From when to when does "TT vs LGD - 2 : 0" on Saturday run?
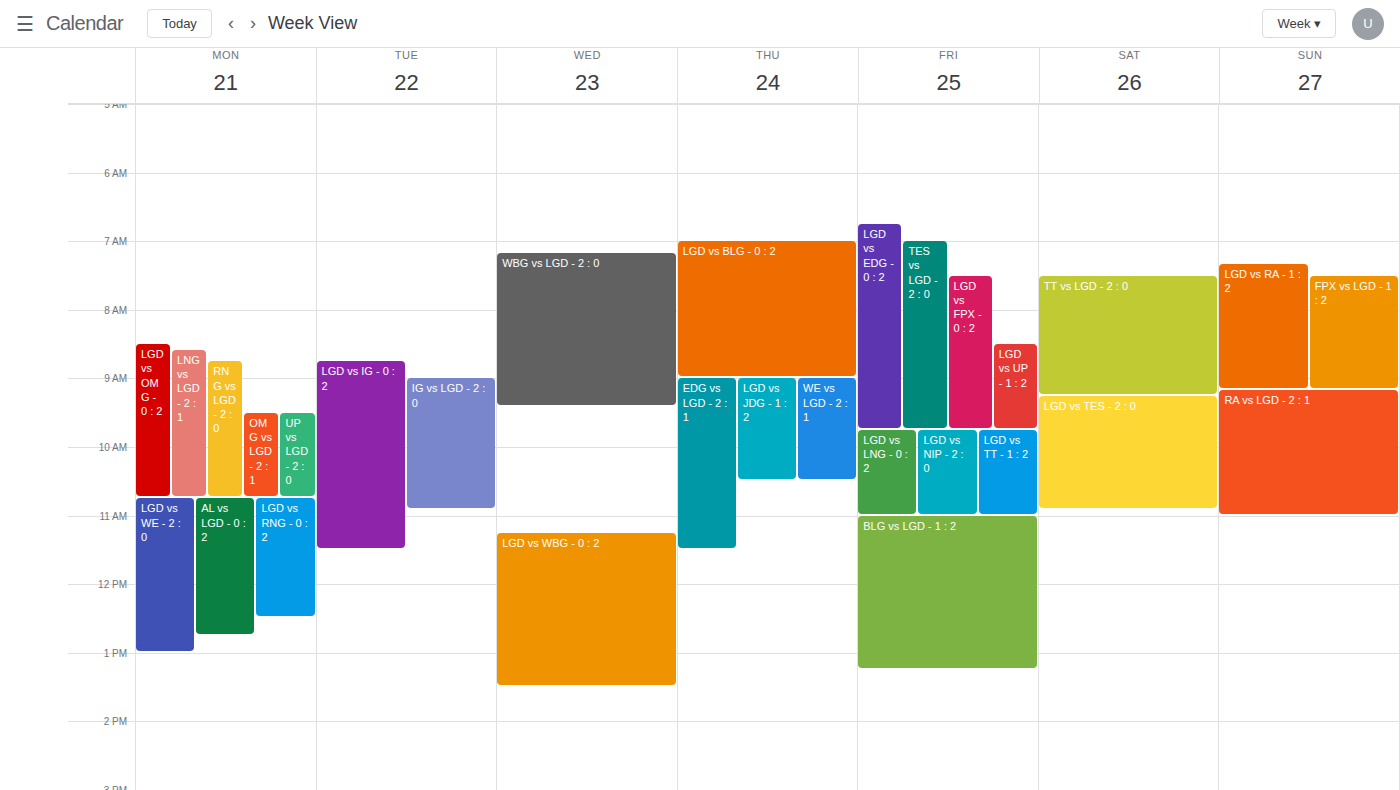
7:30 AM to 9:15 AM